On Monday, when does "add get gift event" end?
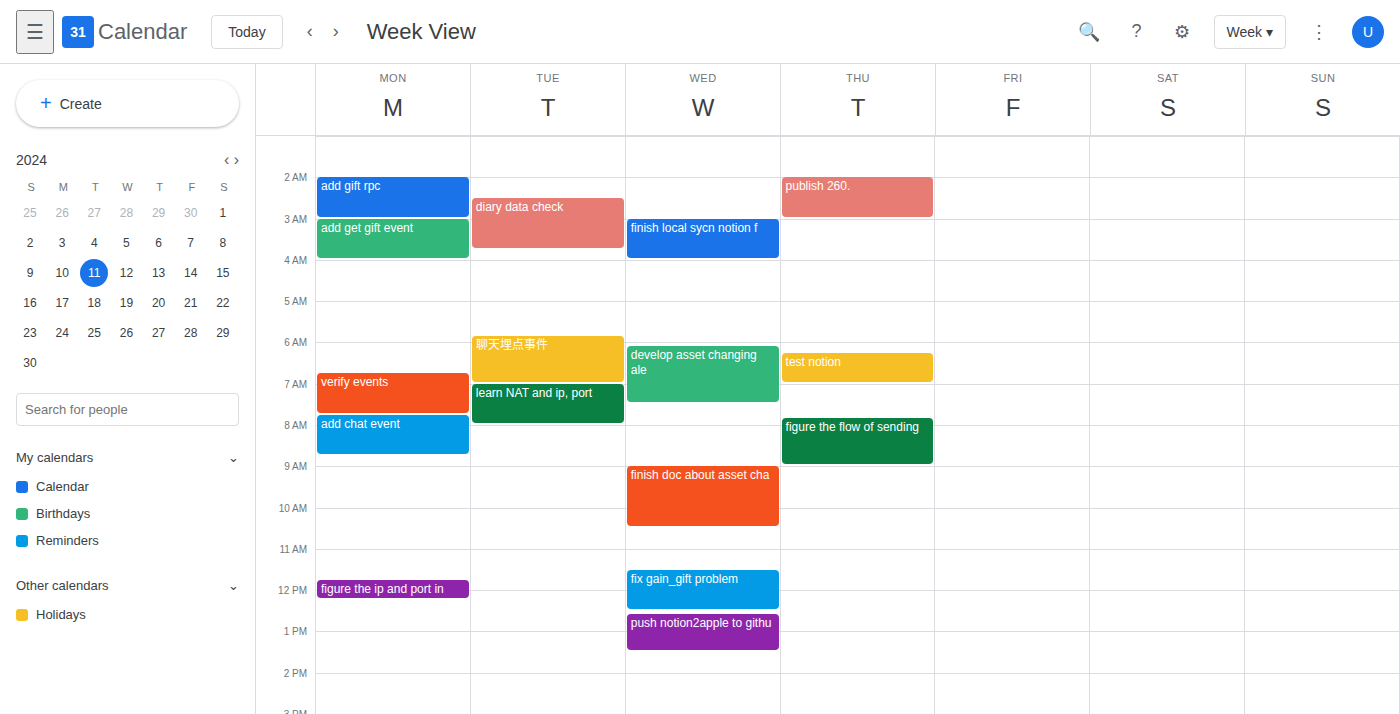
4:00 AM